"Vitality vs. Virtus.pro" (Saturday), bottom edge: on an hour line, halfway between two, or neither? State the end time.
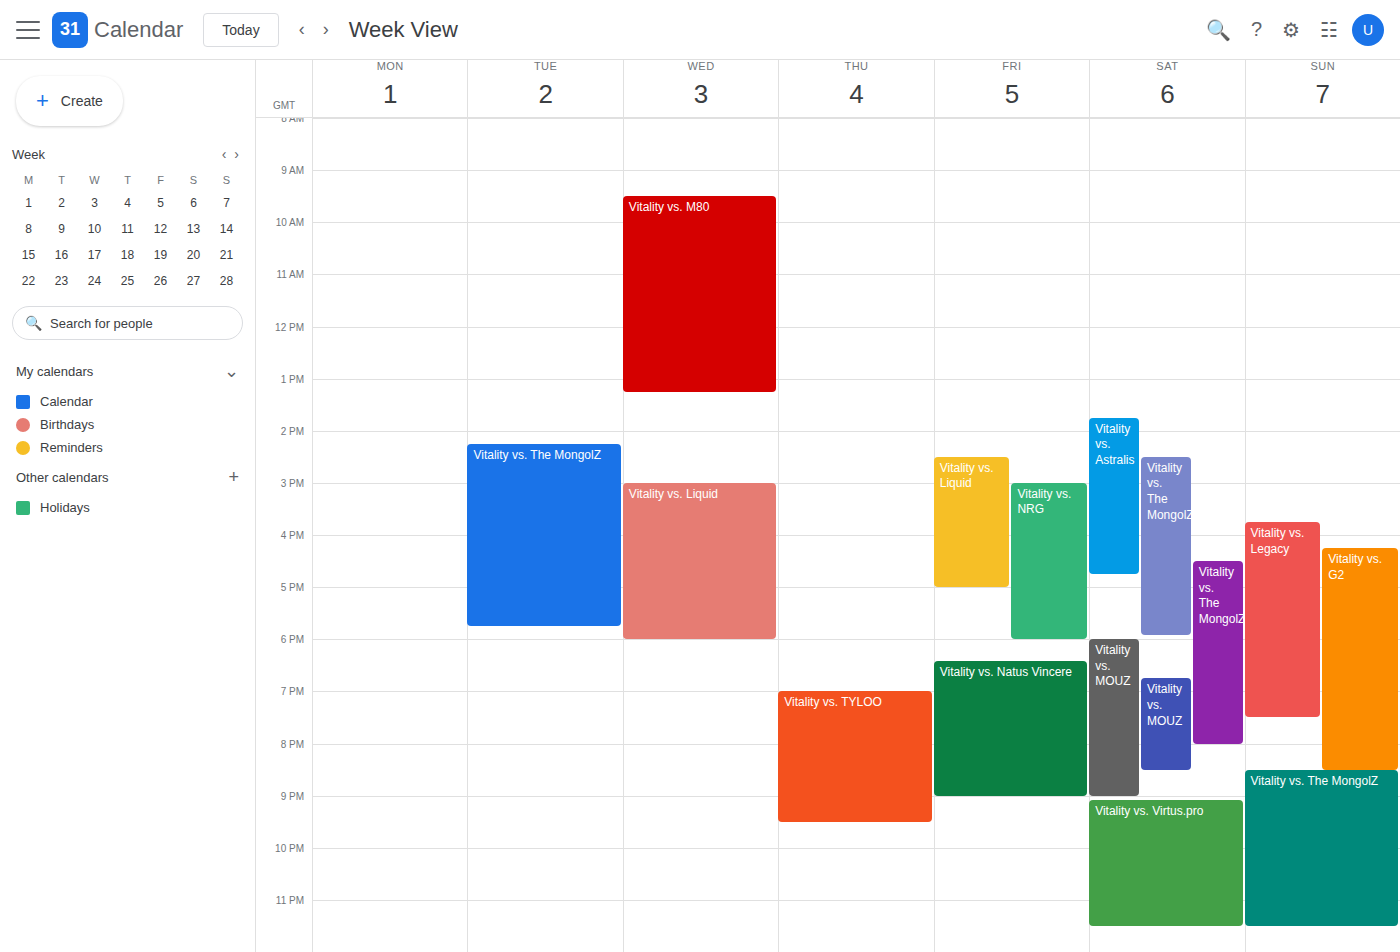
11:30 PM -- halfway between the 11 PM and 12 AM lines.